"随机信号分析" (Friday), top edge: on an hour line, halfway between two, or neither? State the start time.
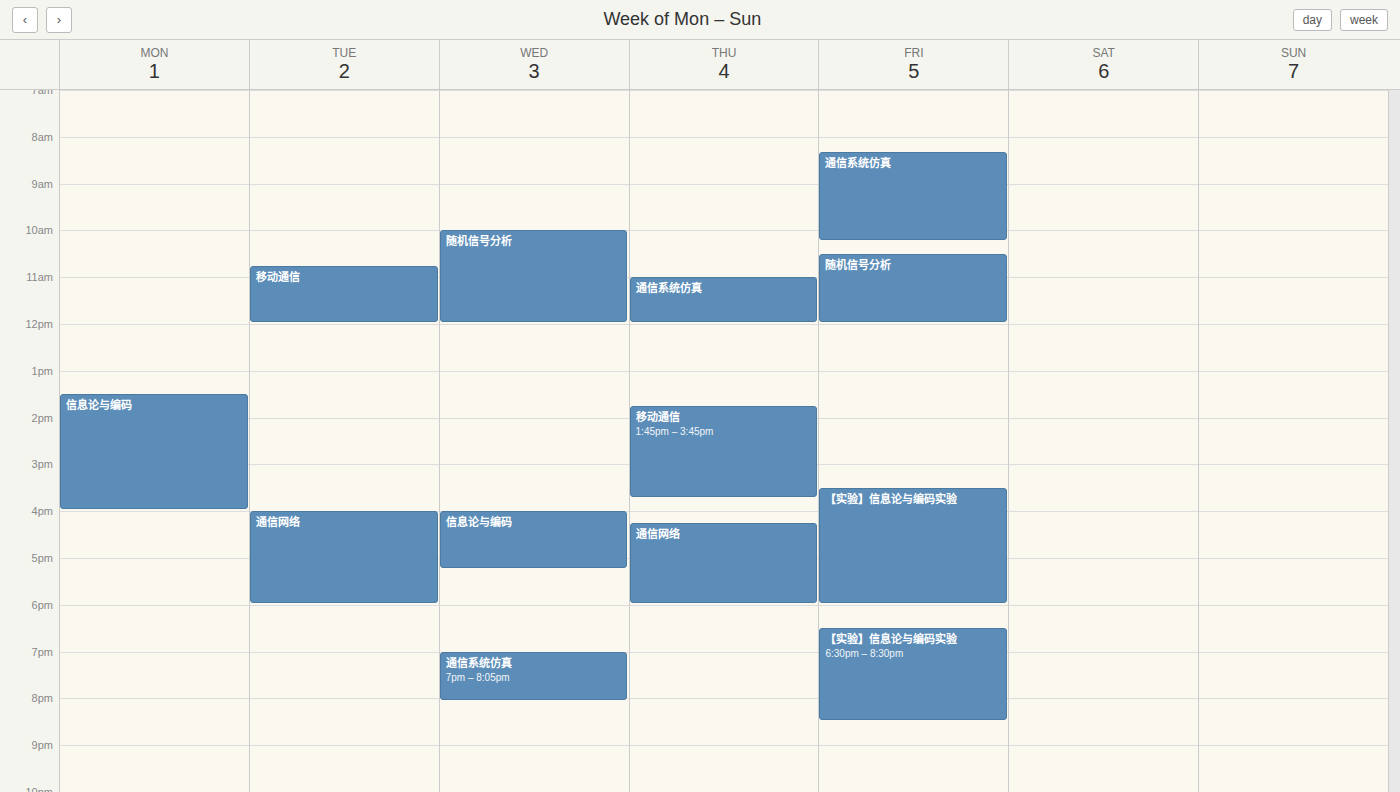
10:30 AM -- halfway between the 10 AM and 11 AM lines.